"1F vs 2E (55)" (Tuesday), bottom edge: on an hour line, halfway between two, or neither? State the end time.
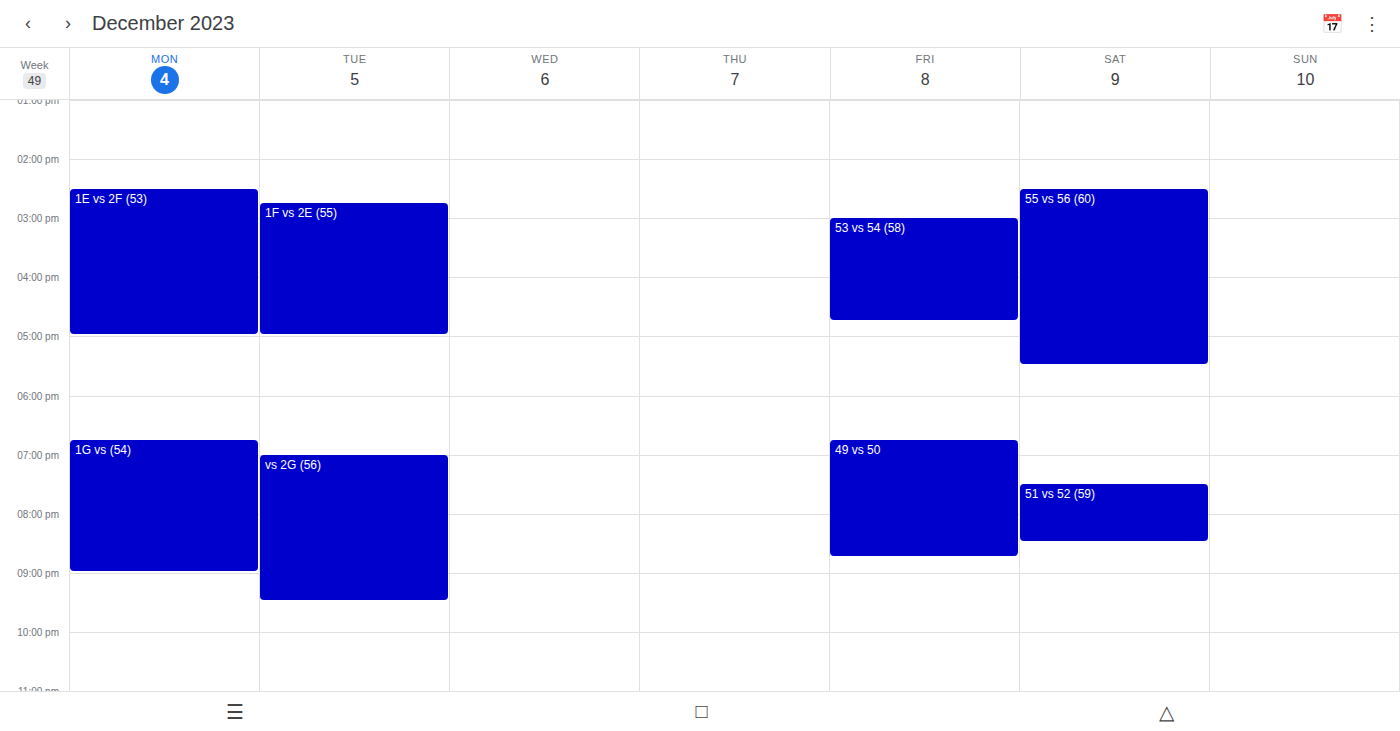
5:00 PM -- exactly on the 5 PM line.